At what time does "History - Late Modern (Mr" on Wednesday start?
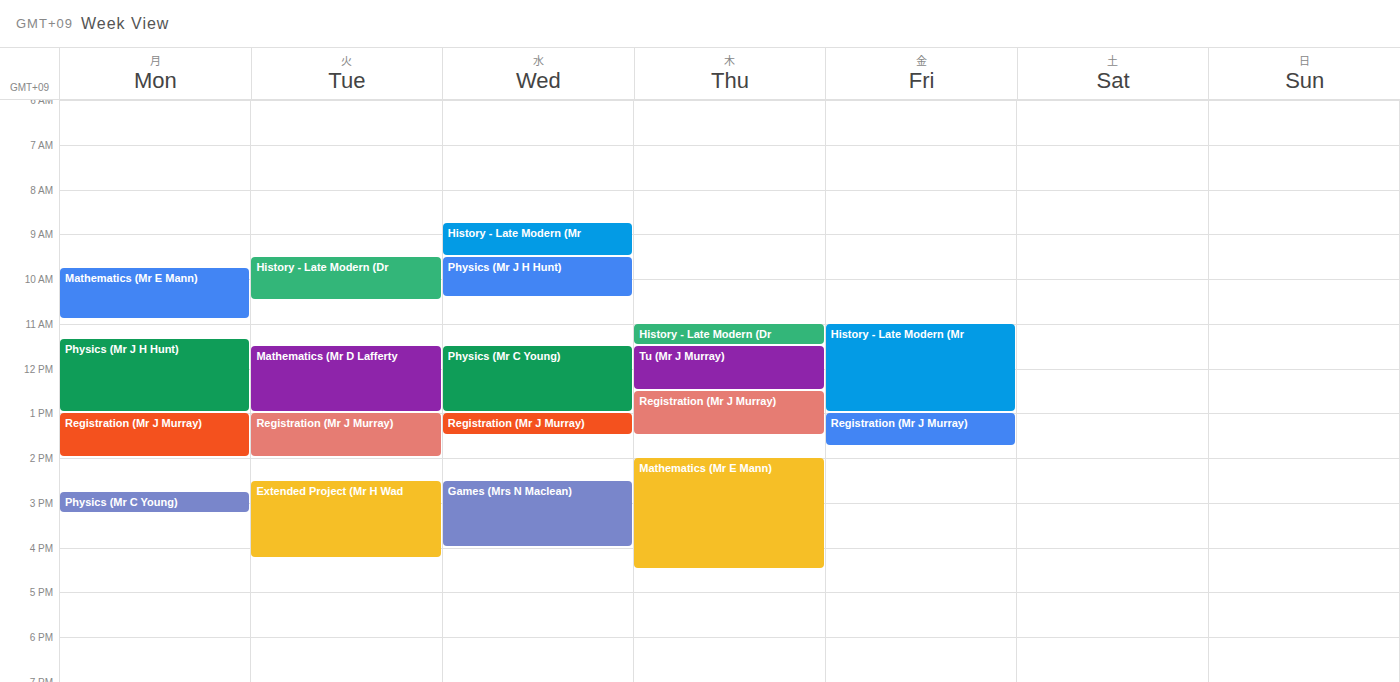
8:45 AM